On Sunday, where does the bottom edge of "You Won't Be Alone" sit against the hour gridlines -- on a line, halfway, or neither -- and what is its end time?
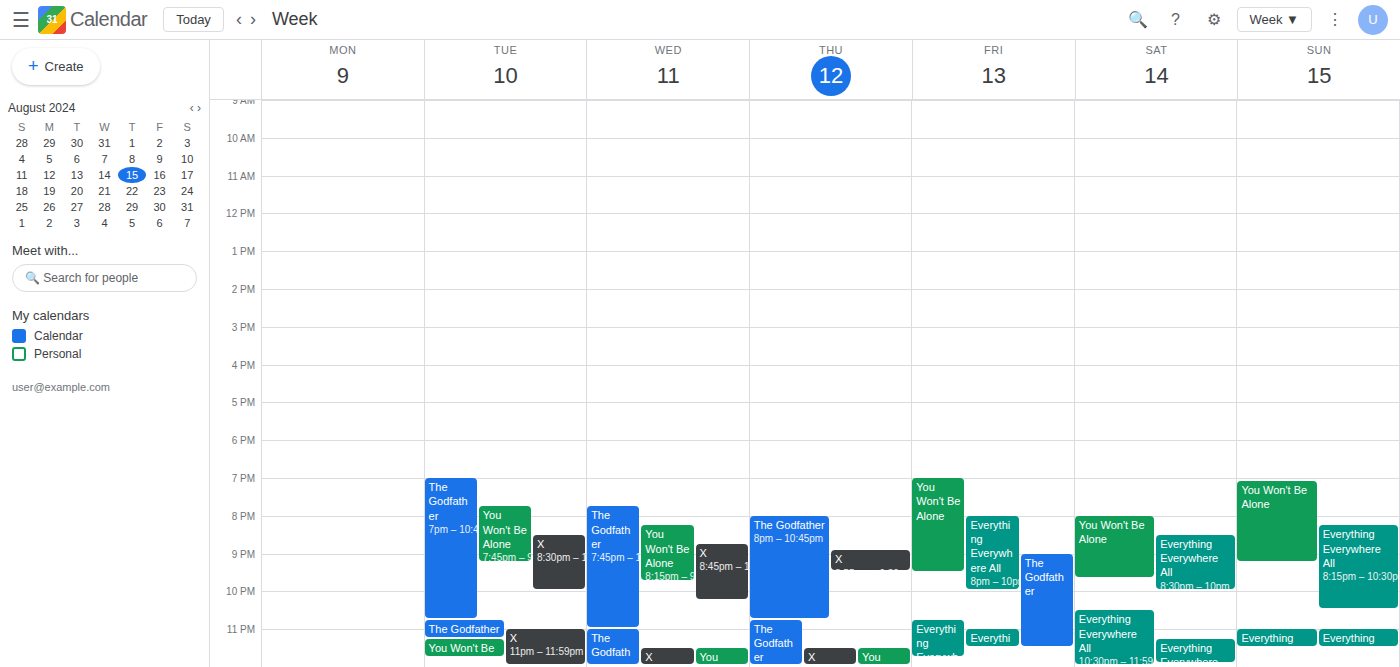
9:15 PM -- neither: a quarter of the way from the 9 PM line to the 10 PM line.